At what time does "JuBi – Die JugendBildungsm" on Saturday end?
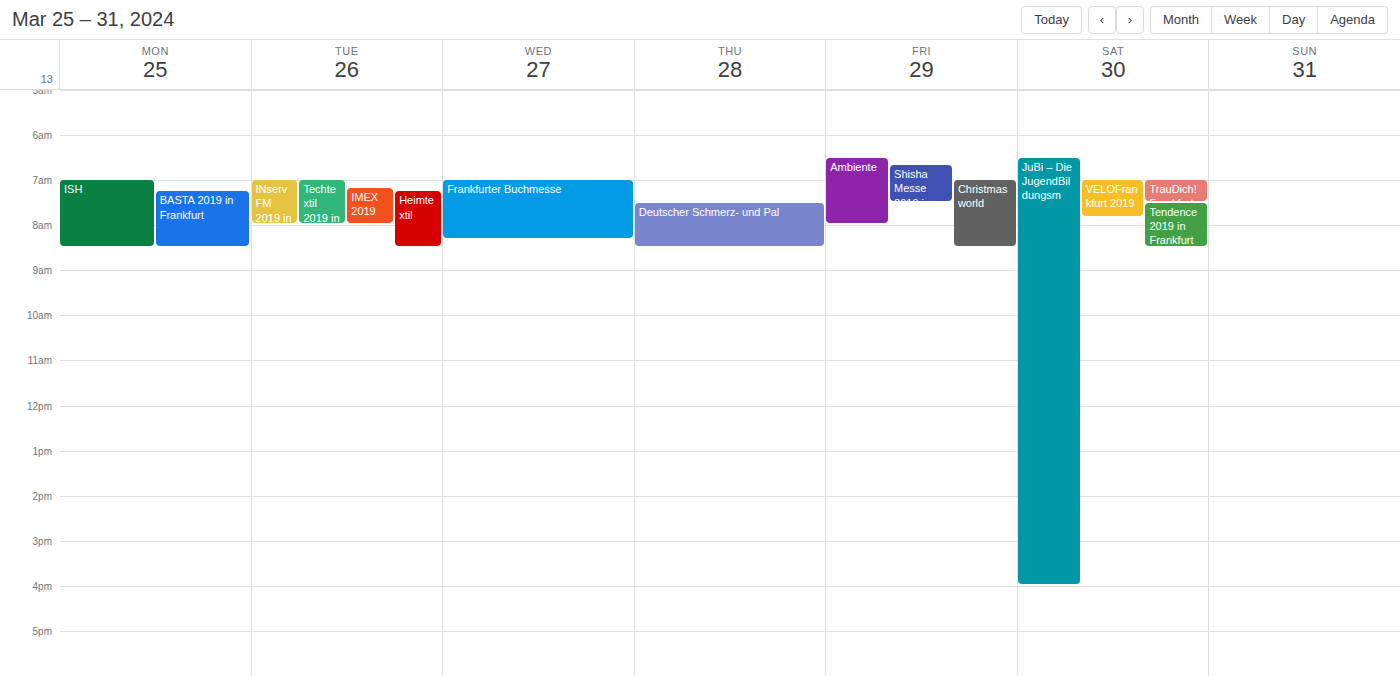
16:00